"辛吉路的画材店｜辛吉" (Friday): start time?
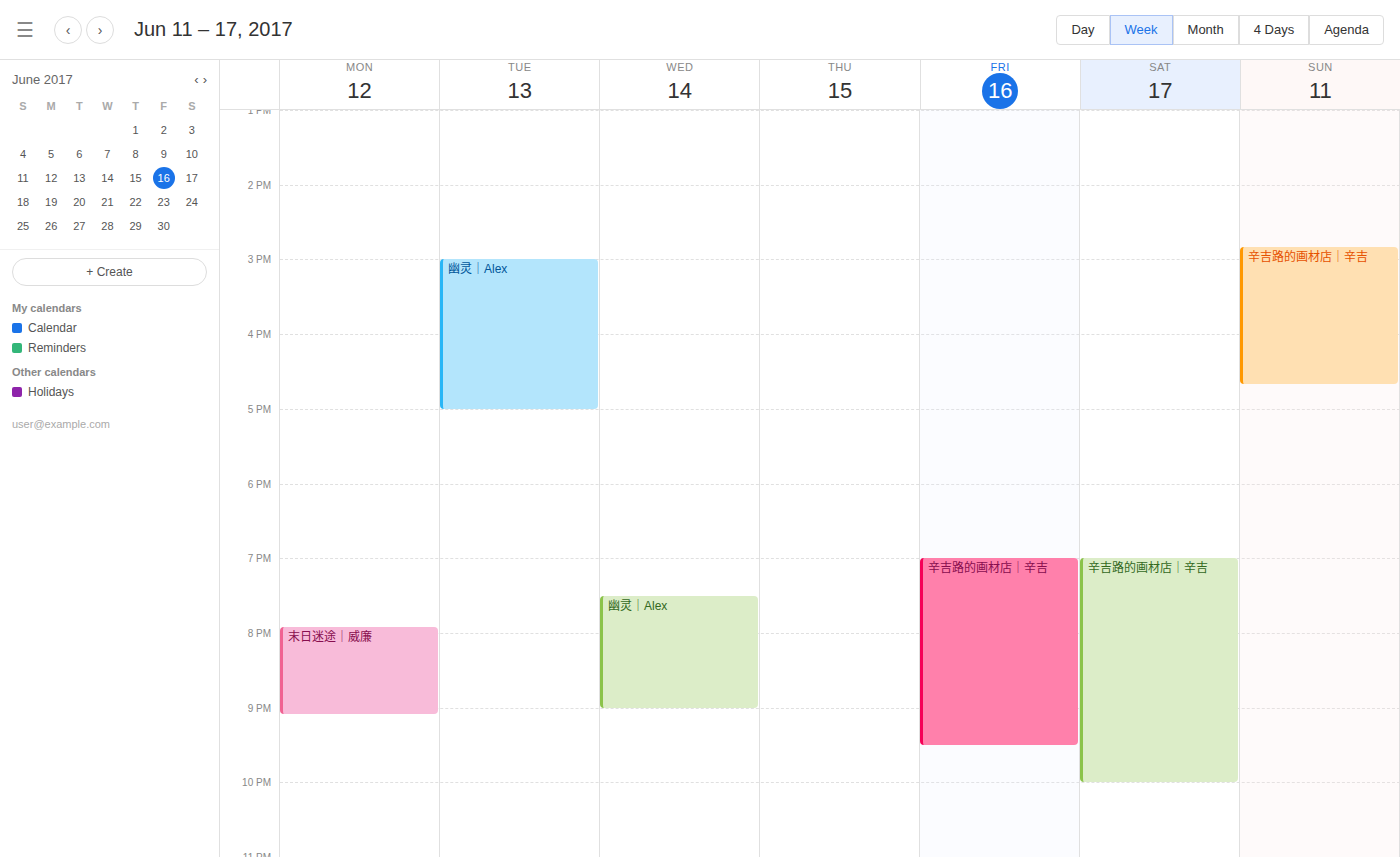
7:00 PM